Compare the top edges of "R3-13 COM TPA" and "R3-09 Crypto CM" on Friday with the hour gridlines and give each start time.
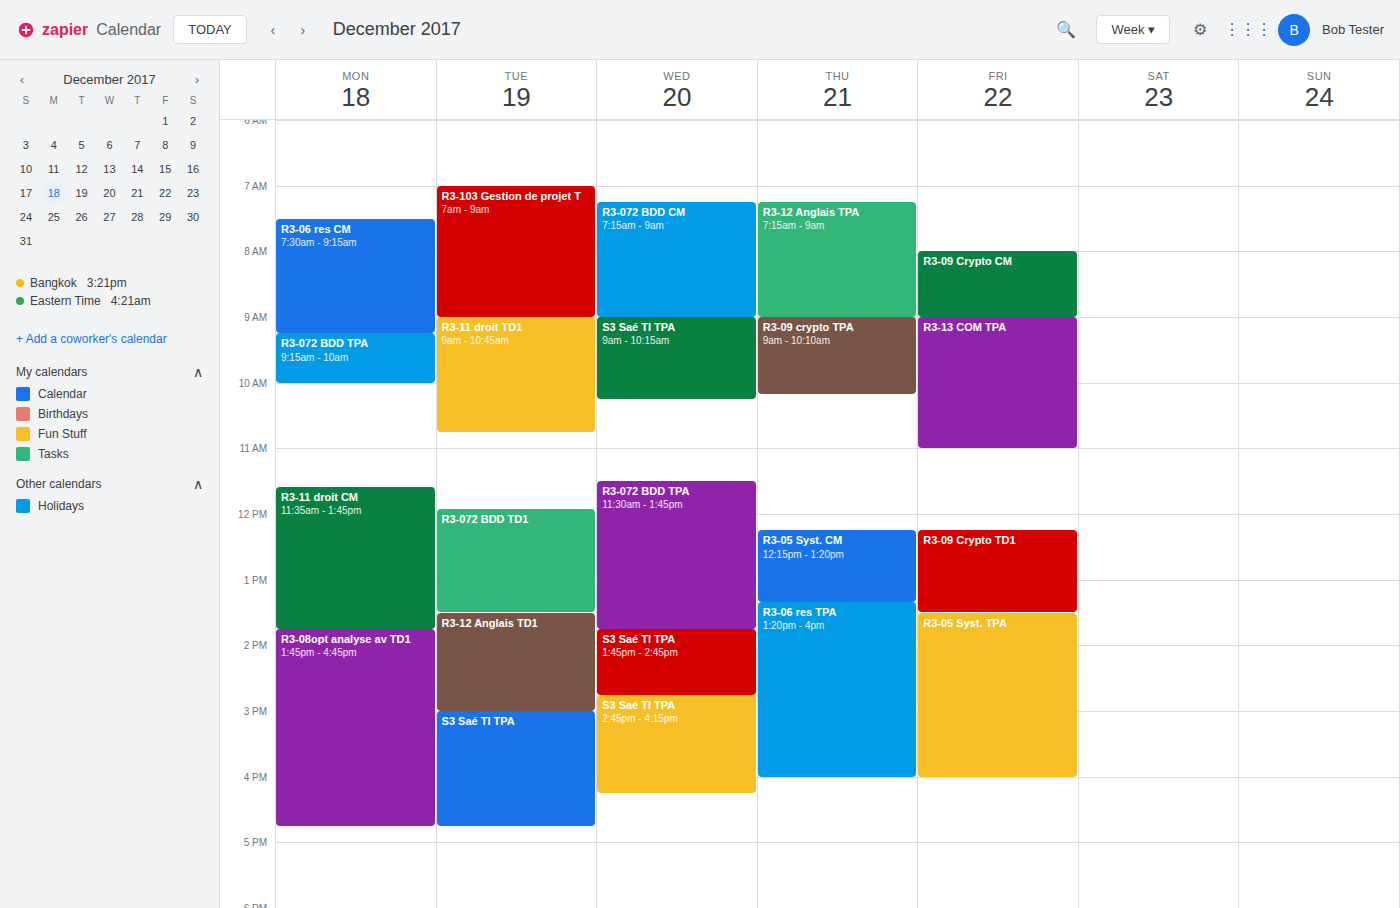
"R3-13 COM TPA": 09:00, exactly on the 09:00 line. "R3-09 Crypto CM": 08:00, exactly on the 08:00 line.